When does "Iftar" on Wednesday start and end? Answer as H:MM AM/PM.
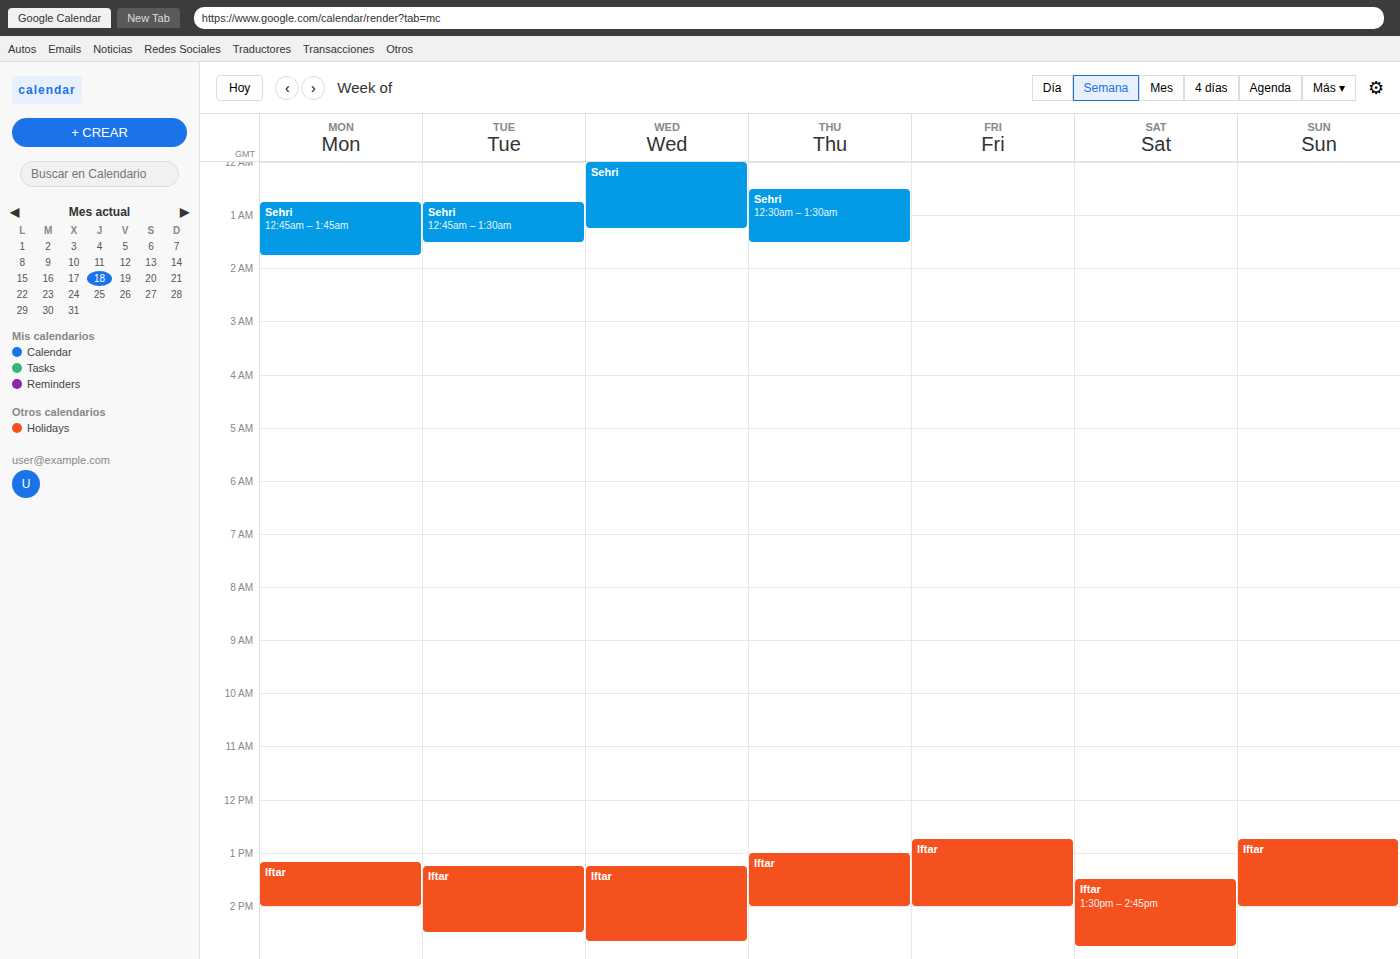
1:15 PM to 2:40 PM